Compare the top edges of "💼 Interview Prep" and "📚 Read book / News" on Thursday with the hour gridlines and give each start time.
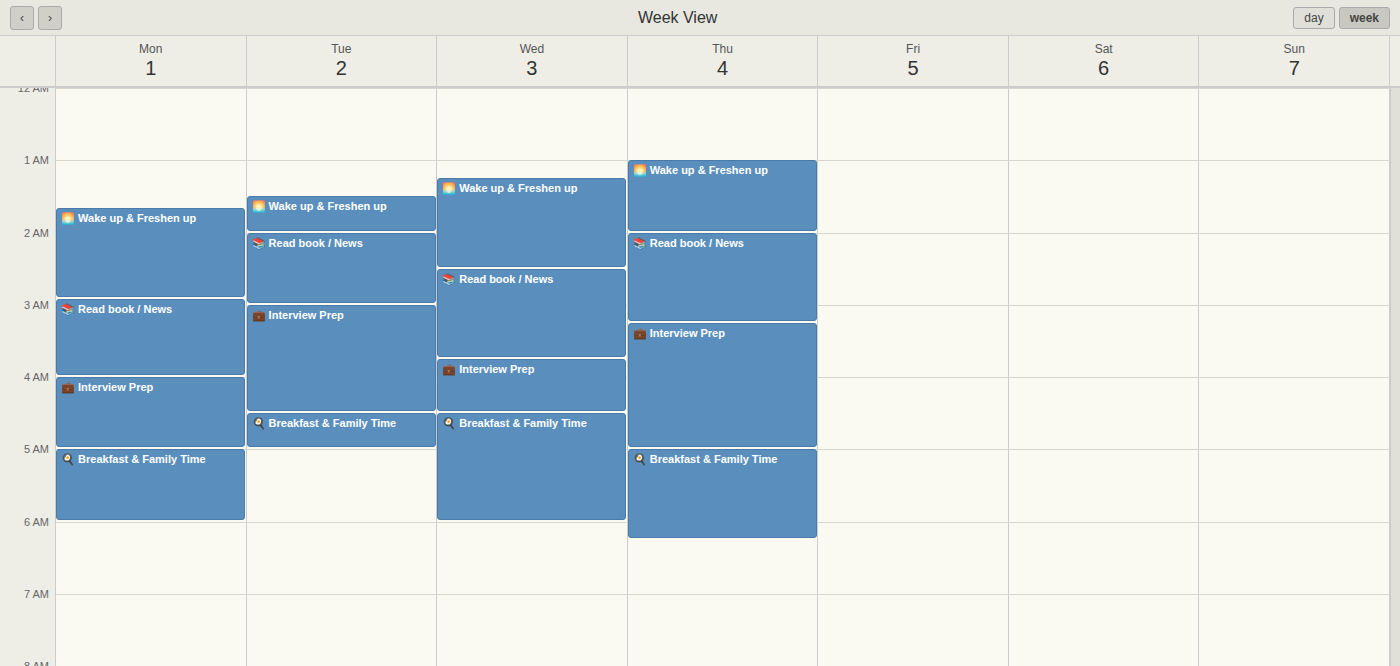
"💼 Interview Prep": 3:15 AM, neither: a quarter of the way from the 3 AM line to the 4 AM line. "📚 Read book / News": 2:00 AM, exactly on the 2 AM line.